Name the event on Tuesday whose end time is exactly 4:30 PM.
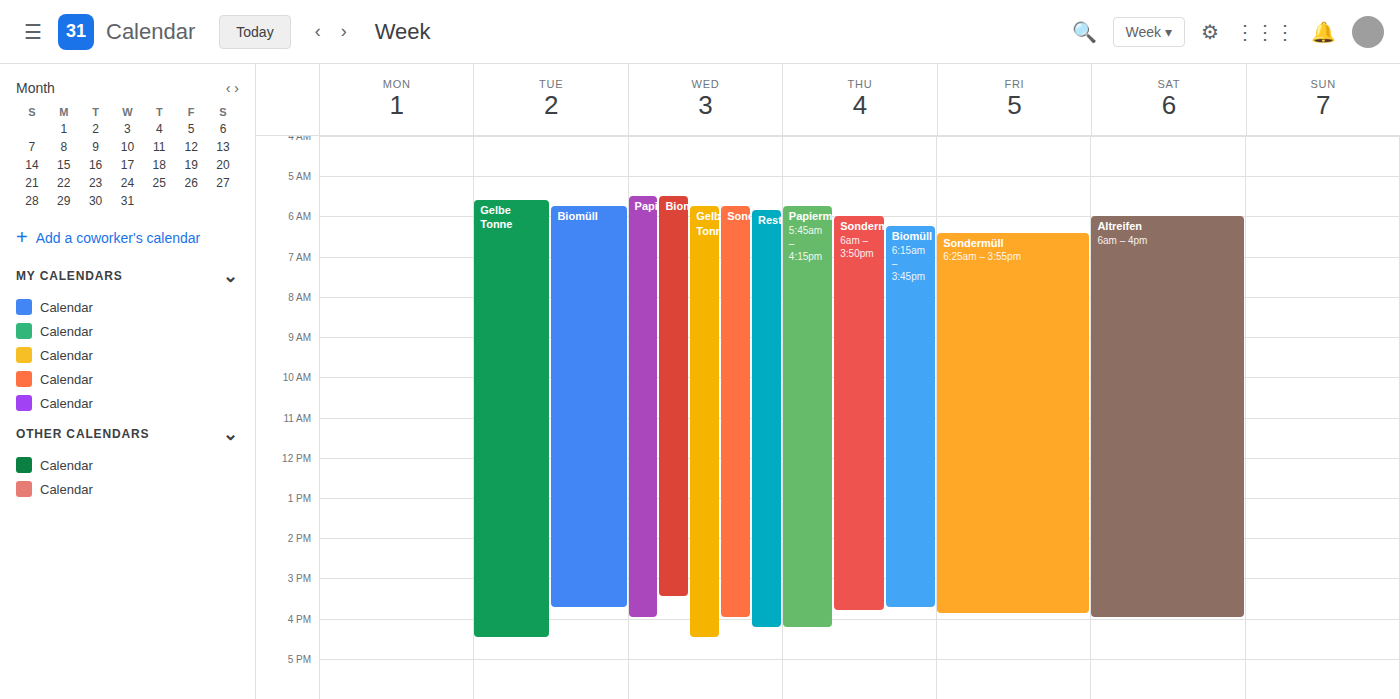
"Gelbe Tonne"